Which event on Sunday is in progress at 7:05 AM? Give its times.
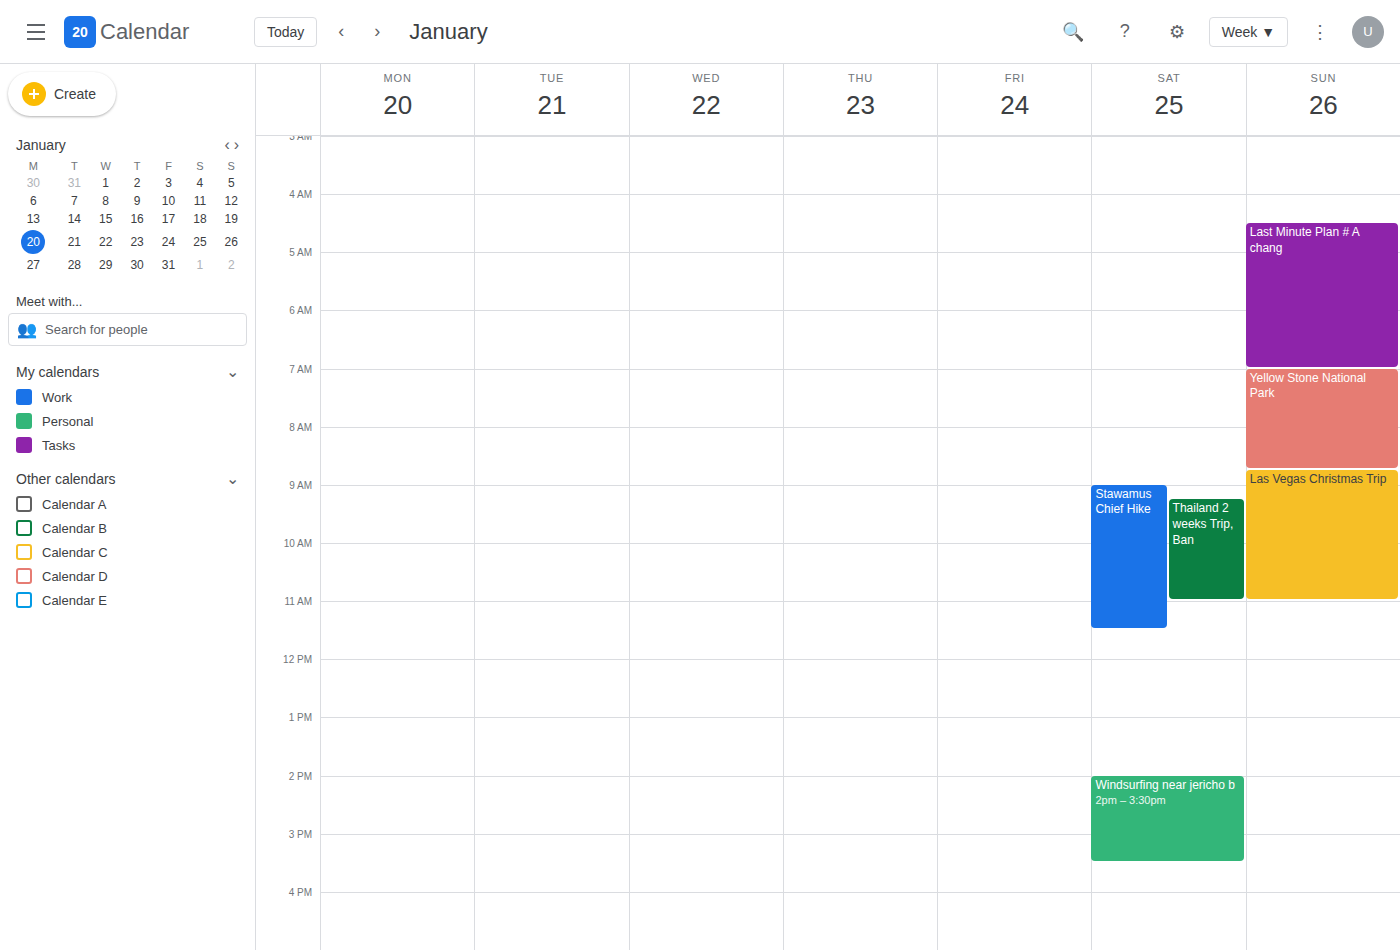
"Yellow Stone National Park", 7:00 AM to 8:45 AM